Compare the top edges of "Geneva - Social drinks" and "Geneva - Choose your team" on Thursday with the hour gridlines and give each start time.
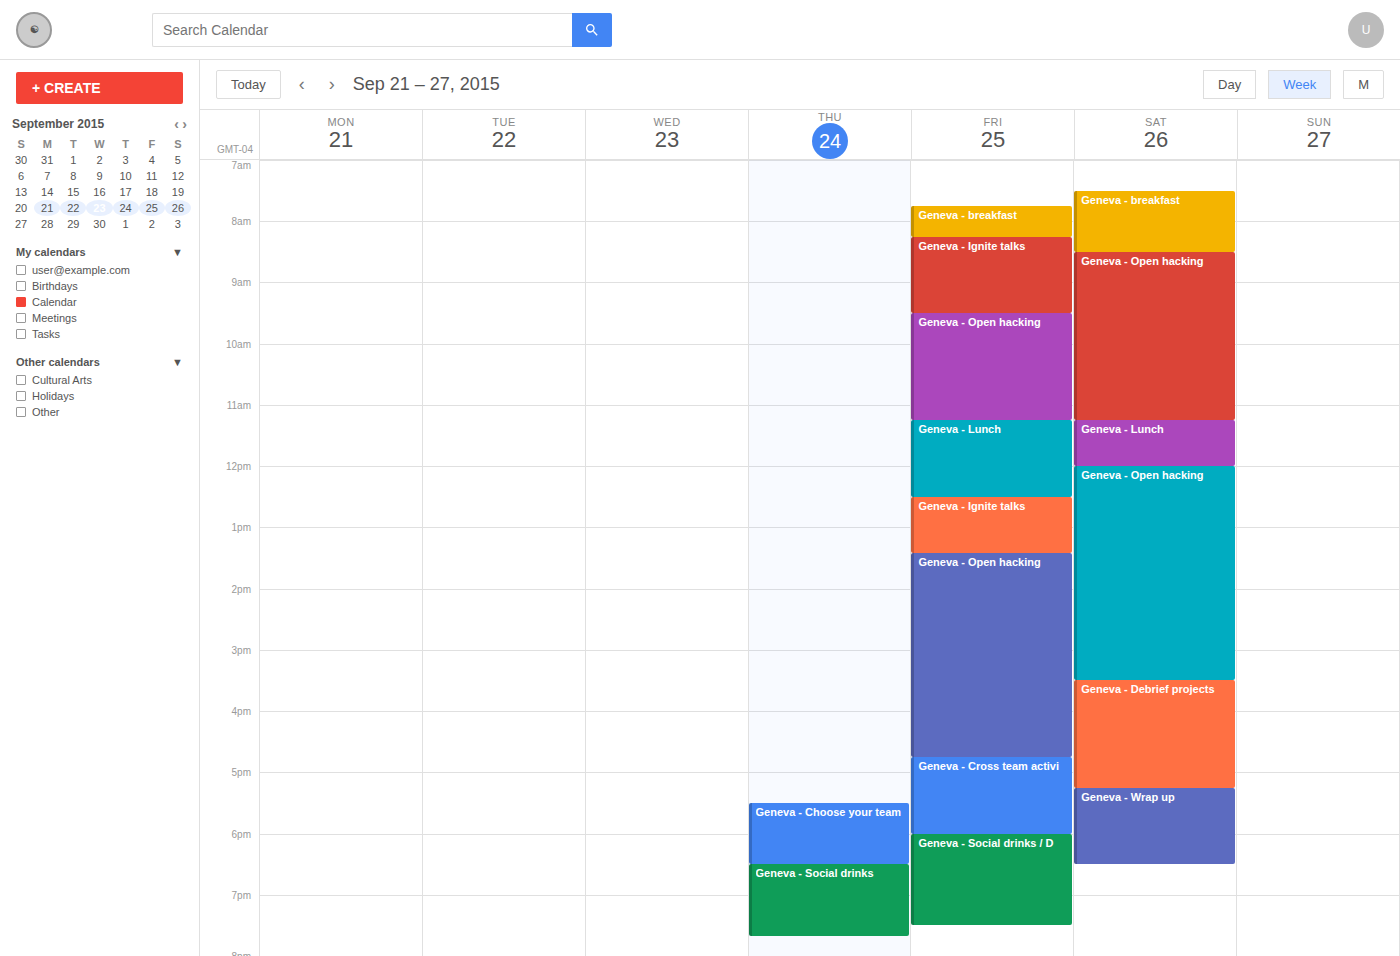
"Geneva - Social drinks": 6:30 PM, halfway between the 6 PM and 7 PM lines. "Geneva - Choose your team": 5:30 PM, halfway between the 5 PM and 6 PM lines.